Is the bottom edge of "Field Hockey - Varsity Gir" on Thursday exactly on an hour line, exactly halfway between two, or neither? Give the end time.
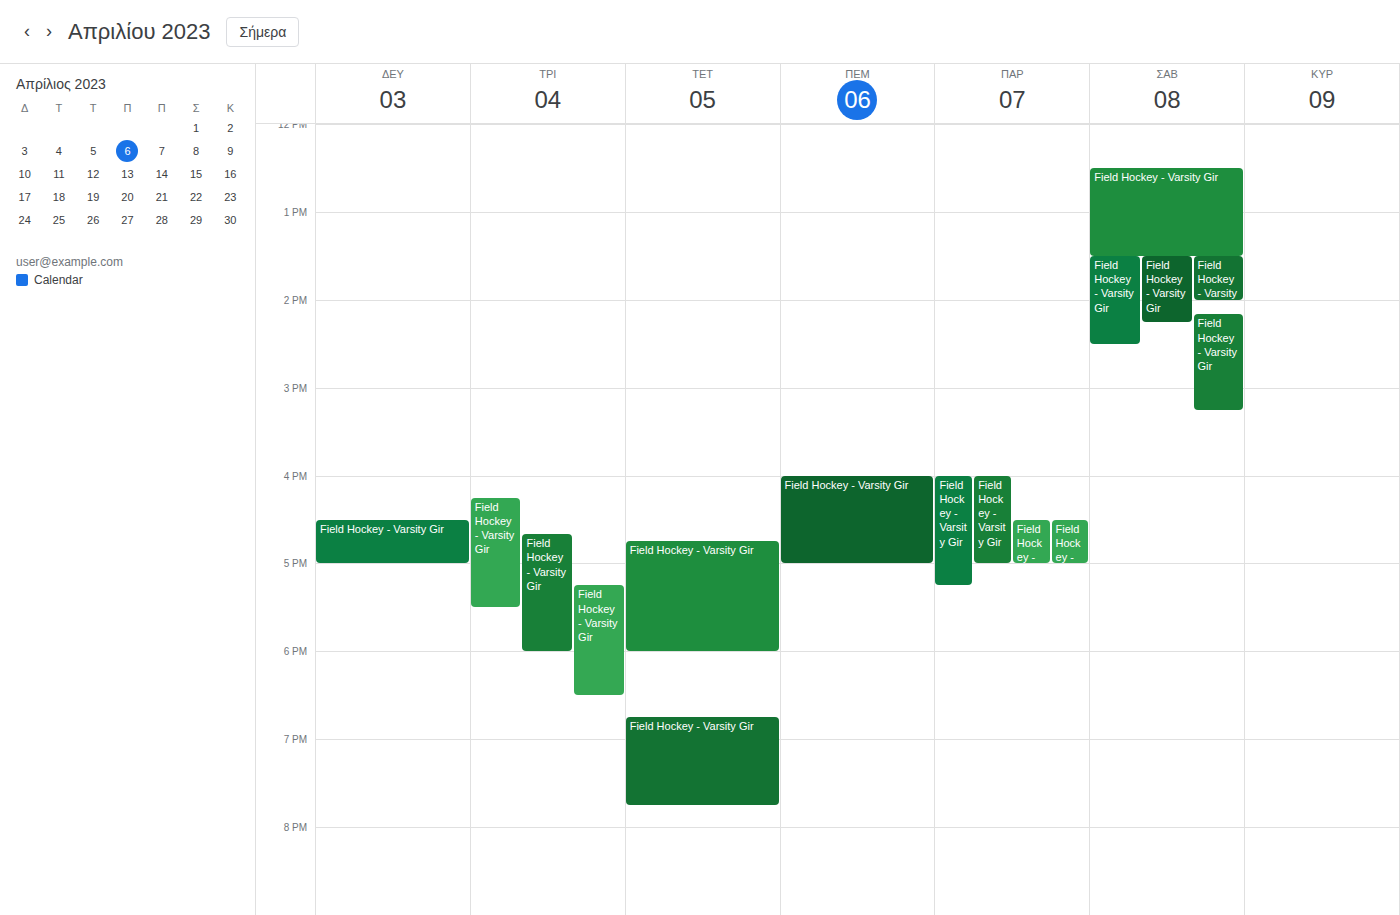
5:00 PM -- exactly on the 5 PM line.